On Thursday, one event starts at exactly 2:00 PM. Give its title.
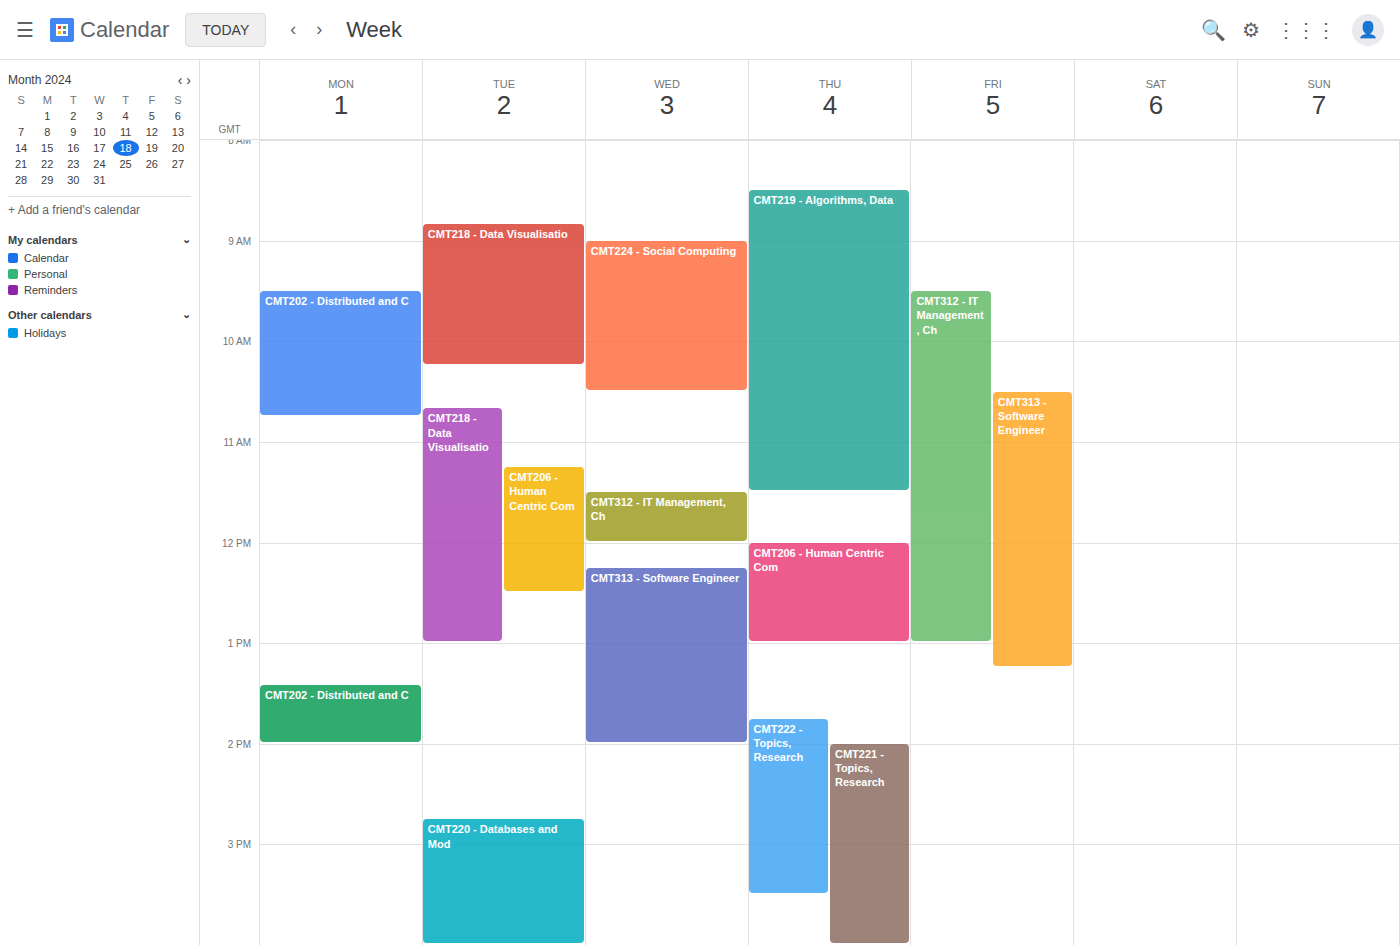
"CMT221 - Topics, Research"